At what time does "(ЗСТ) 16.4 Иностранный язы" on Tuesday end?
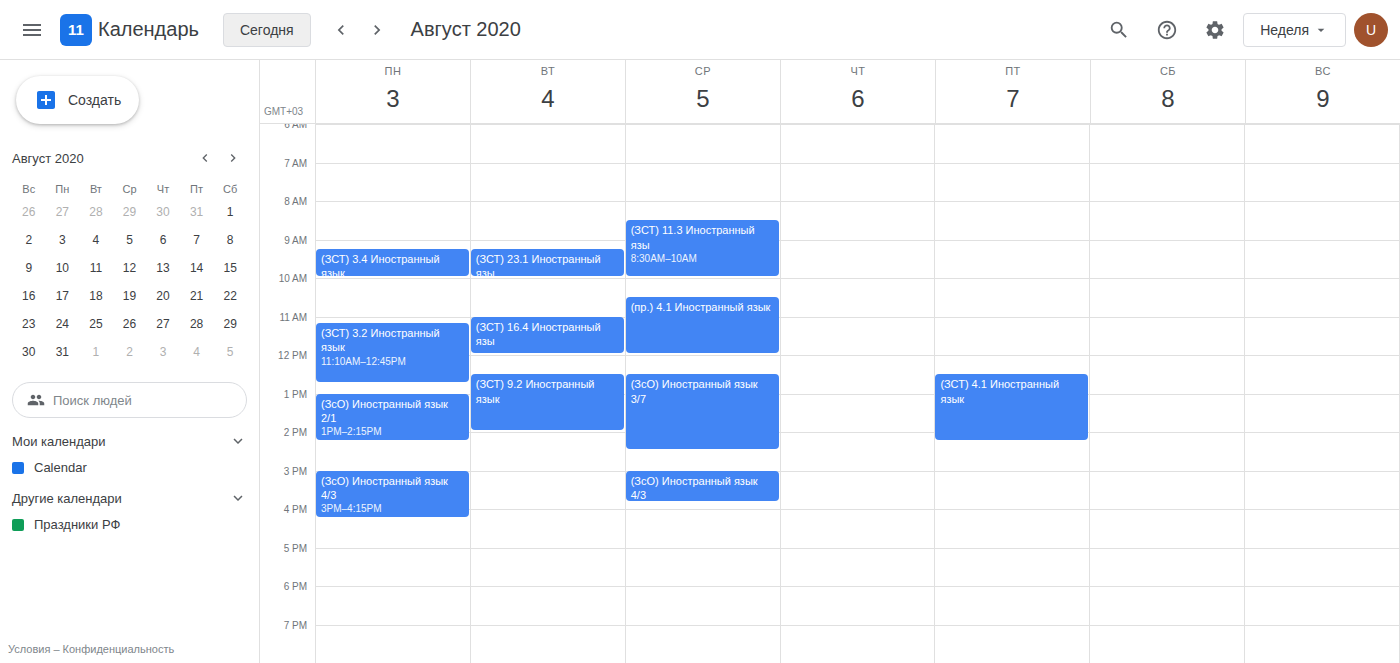
12:00 PM